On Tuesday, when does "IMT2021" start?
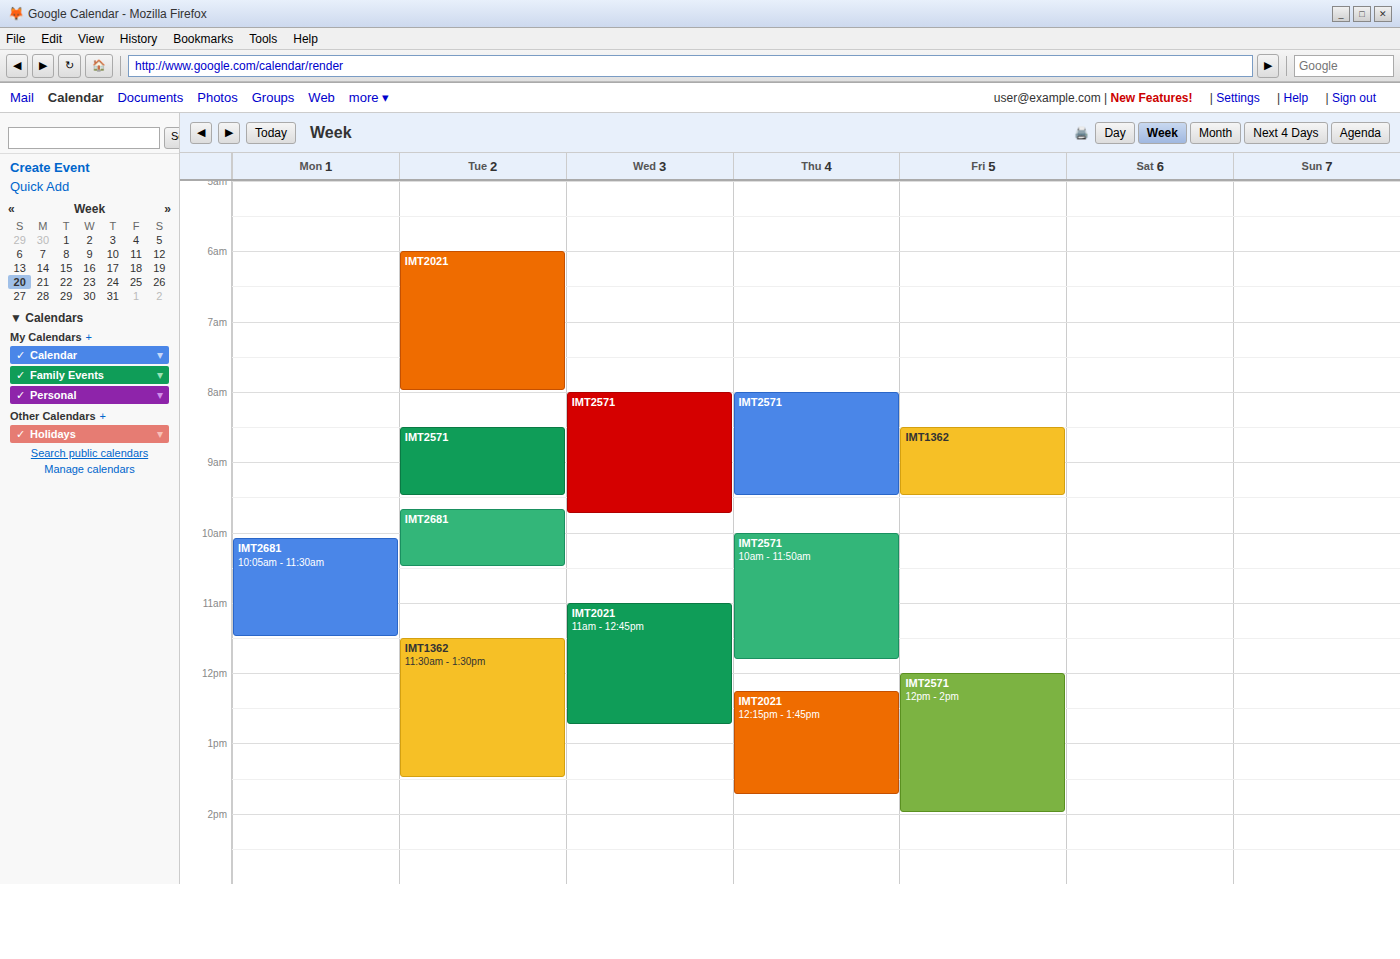
6:00 AM